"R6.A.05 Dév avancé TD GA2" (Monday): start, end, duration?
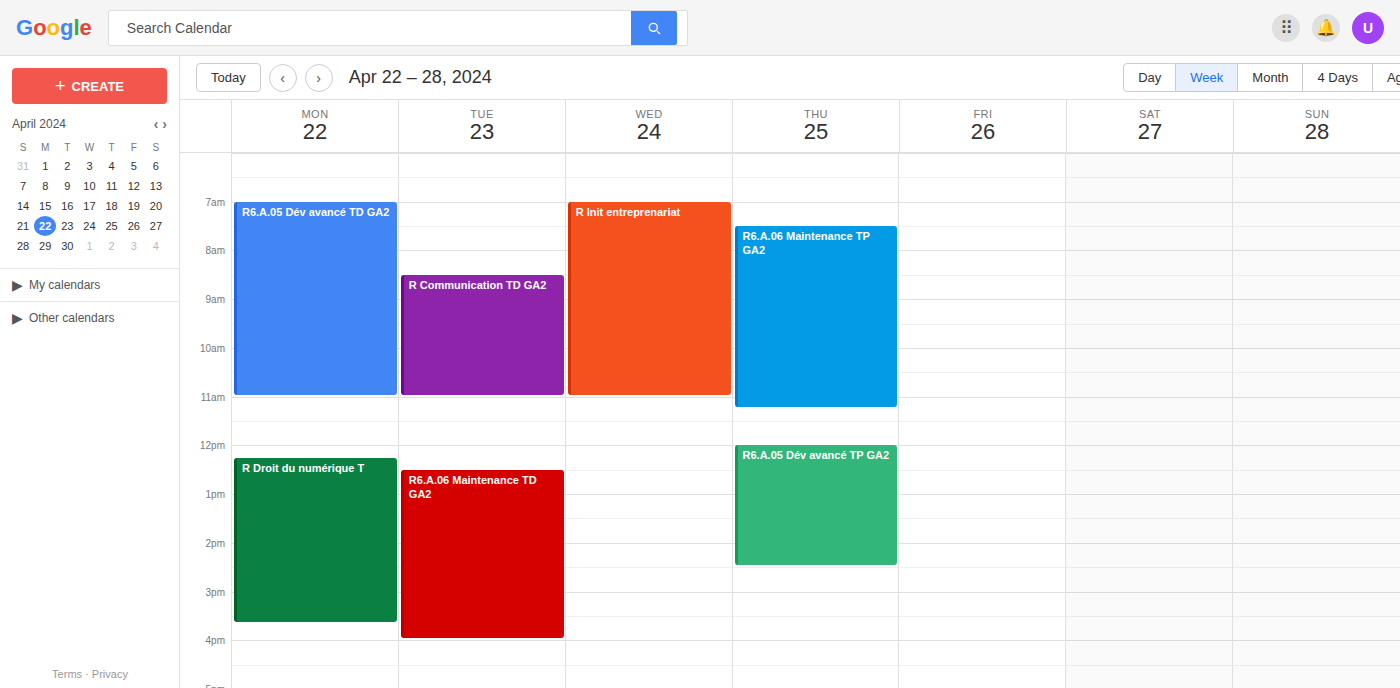
7:00 AM to 11:00 AM, 4 hours